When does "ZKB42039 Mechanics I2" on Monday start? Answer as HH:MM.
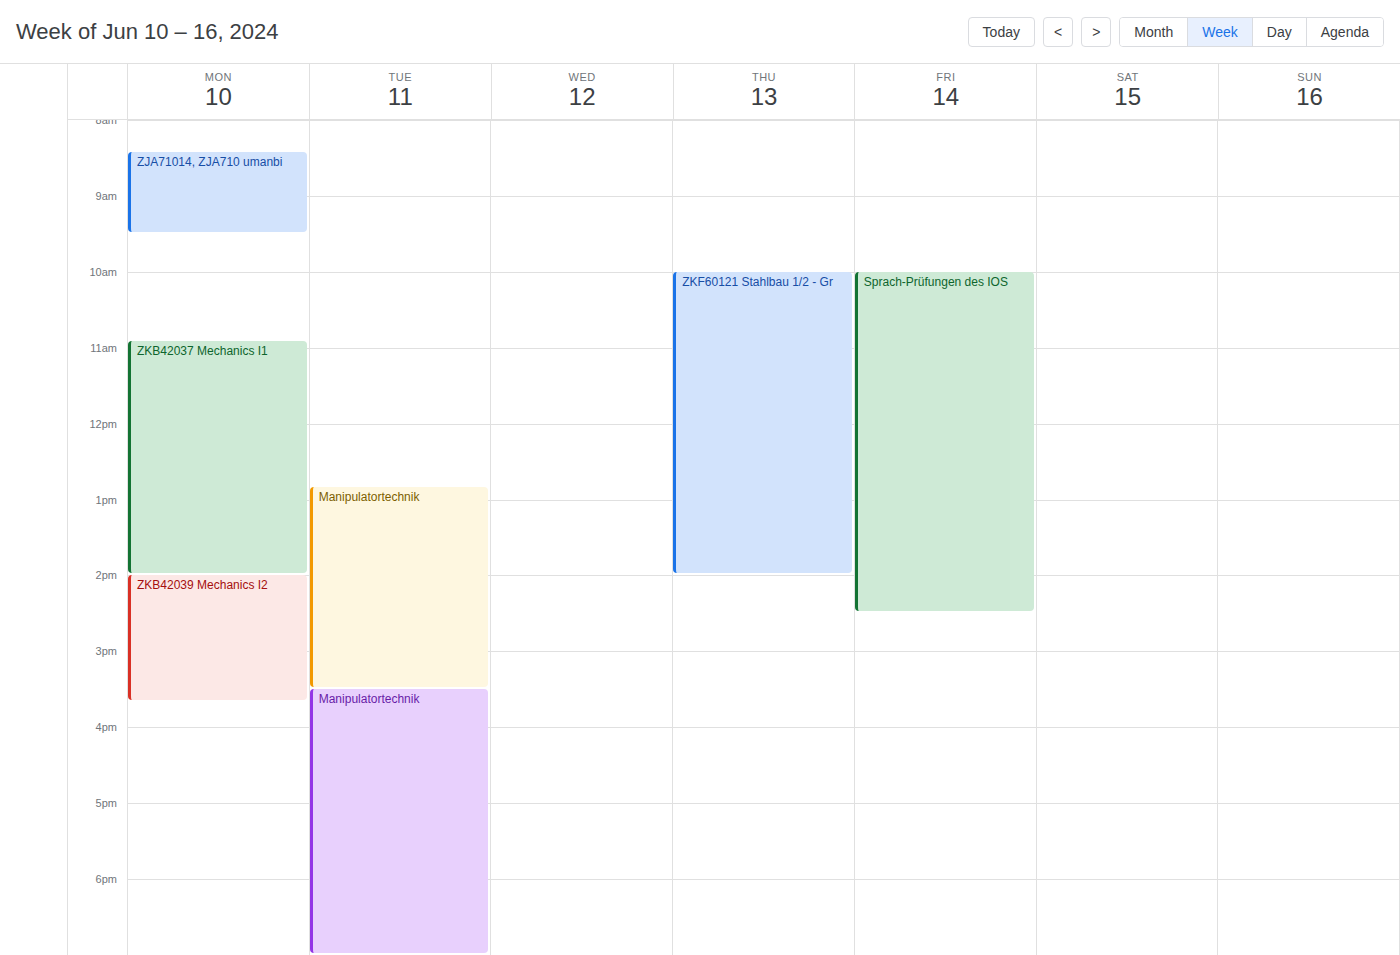
14:00